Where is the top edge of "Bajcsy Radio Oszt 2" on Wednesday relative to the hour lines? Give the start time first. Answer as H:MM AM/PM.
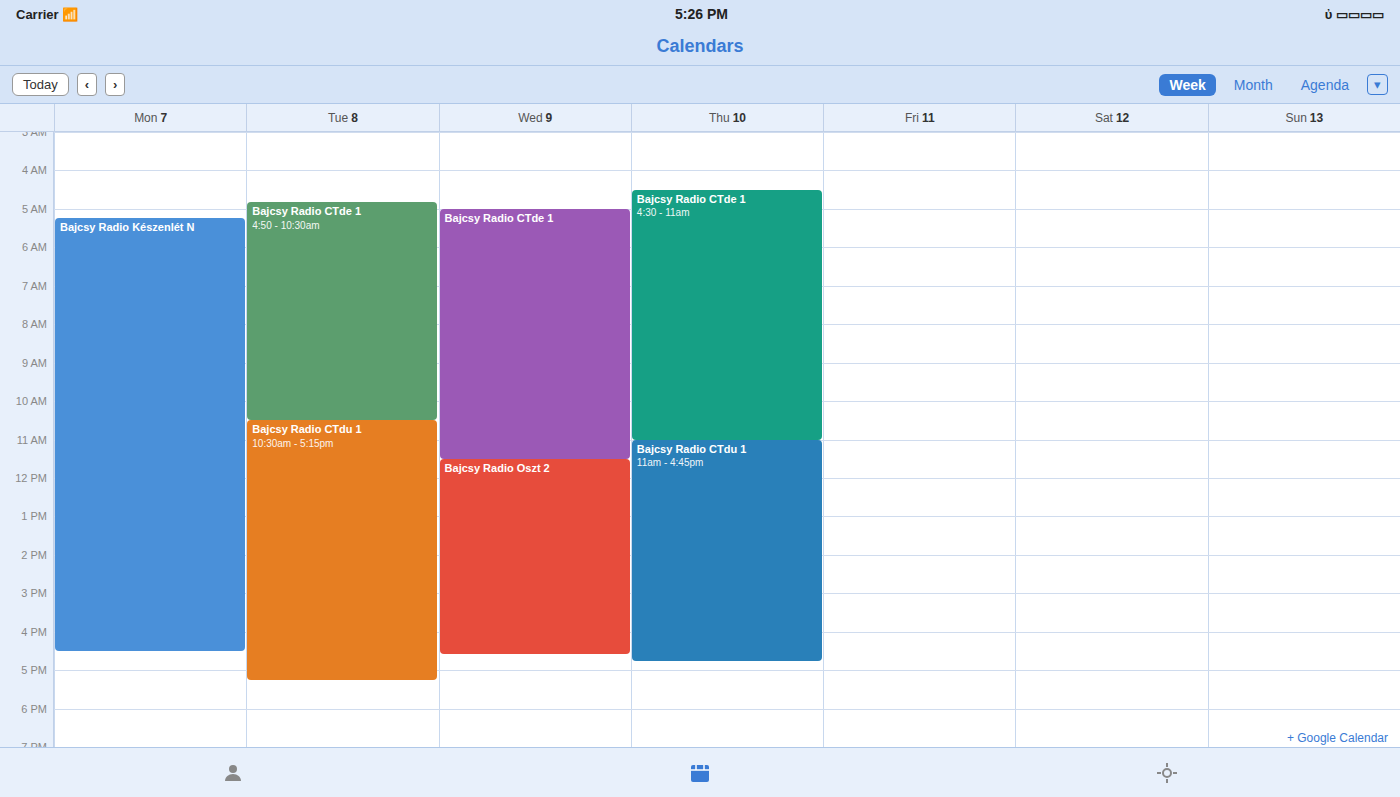
11:30 AM -- halfway between the 11 AM and 12 PM lines.